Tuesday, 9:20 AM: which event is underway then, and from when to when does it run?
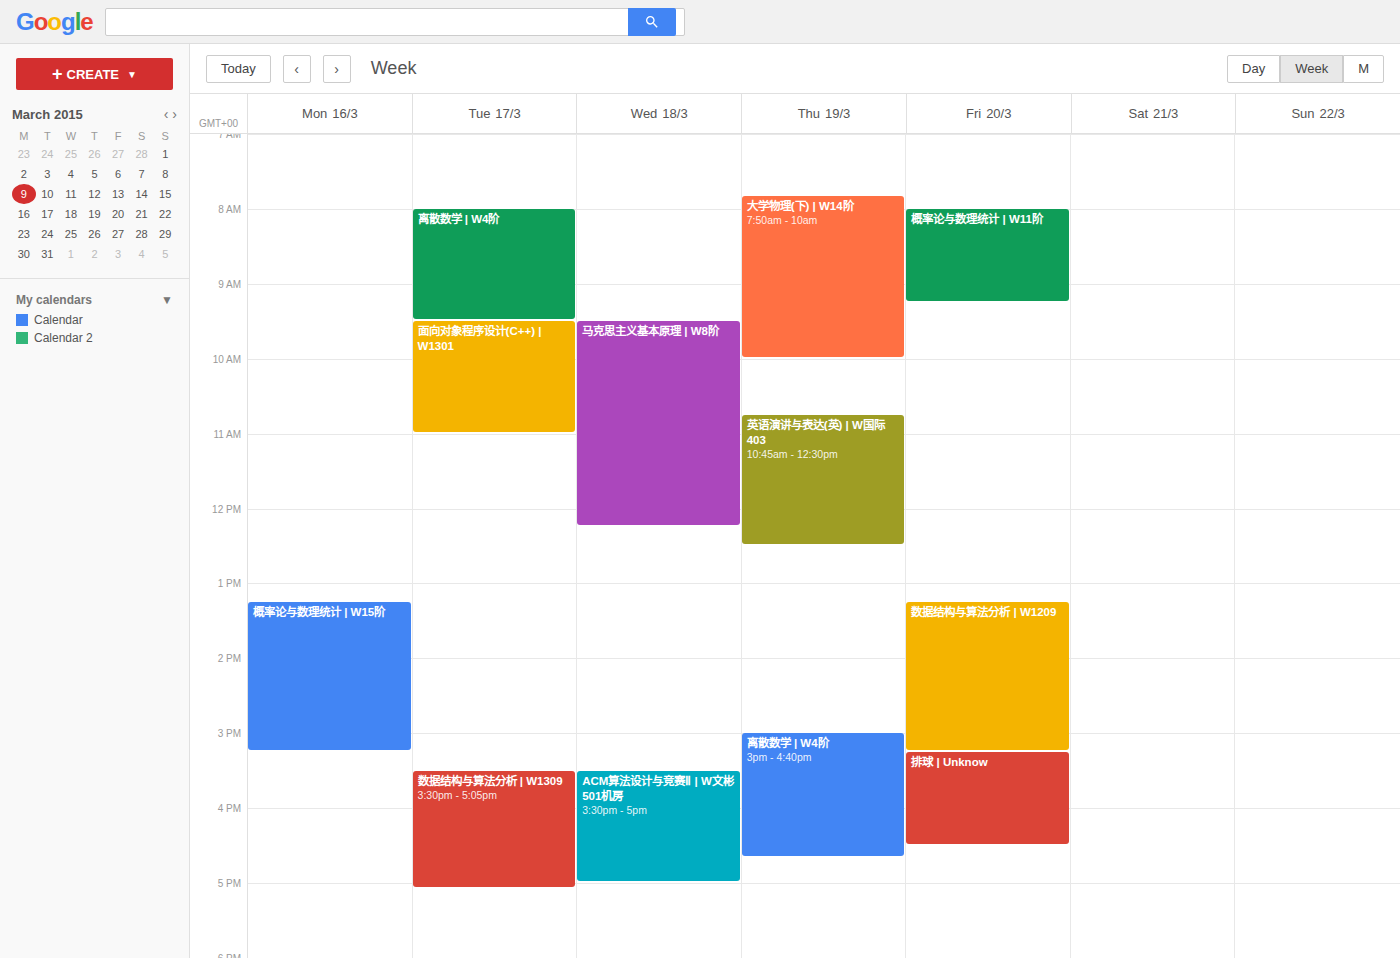
"离散数学 | W4阶", 8:00 AM to 9:30 AM